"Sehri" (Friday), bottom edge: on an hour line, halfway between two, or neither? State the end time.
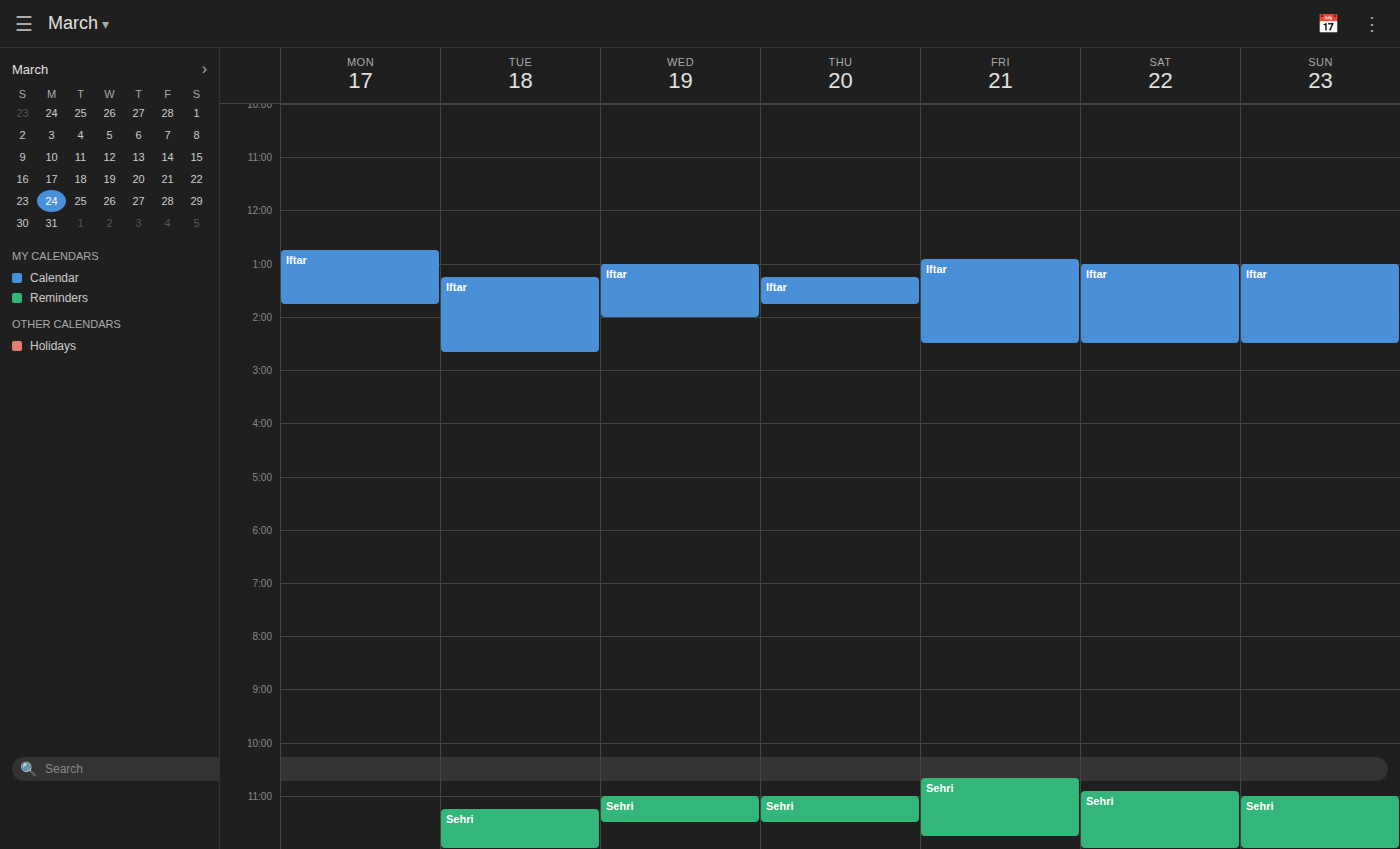
11:45 PM -- neither: three quarters of the way from the 11 PM line to the 12 AM line.